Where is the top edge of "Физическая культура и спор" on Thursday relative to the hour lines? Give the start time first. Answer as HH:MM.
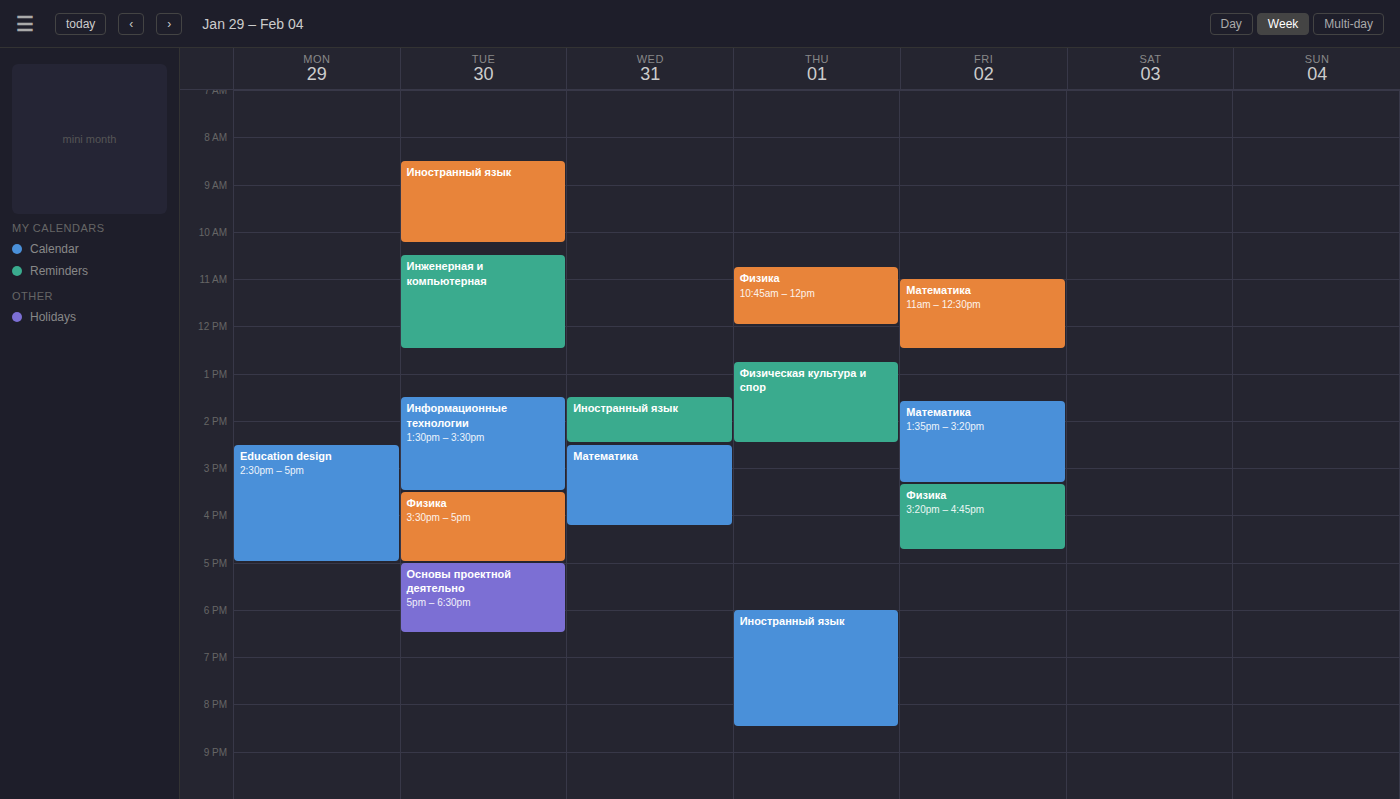
12:45 -- neither: three quarters of the way from the 12:00 line to the 13:00 line.